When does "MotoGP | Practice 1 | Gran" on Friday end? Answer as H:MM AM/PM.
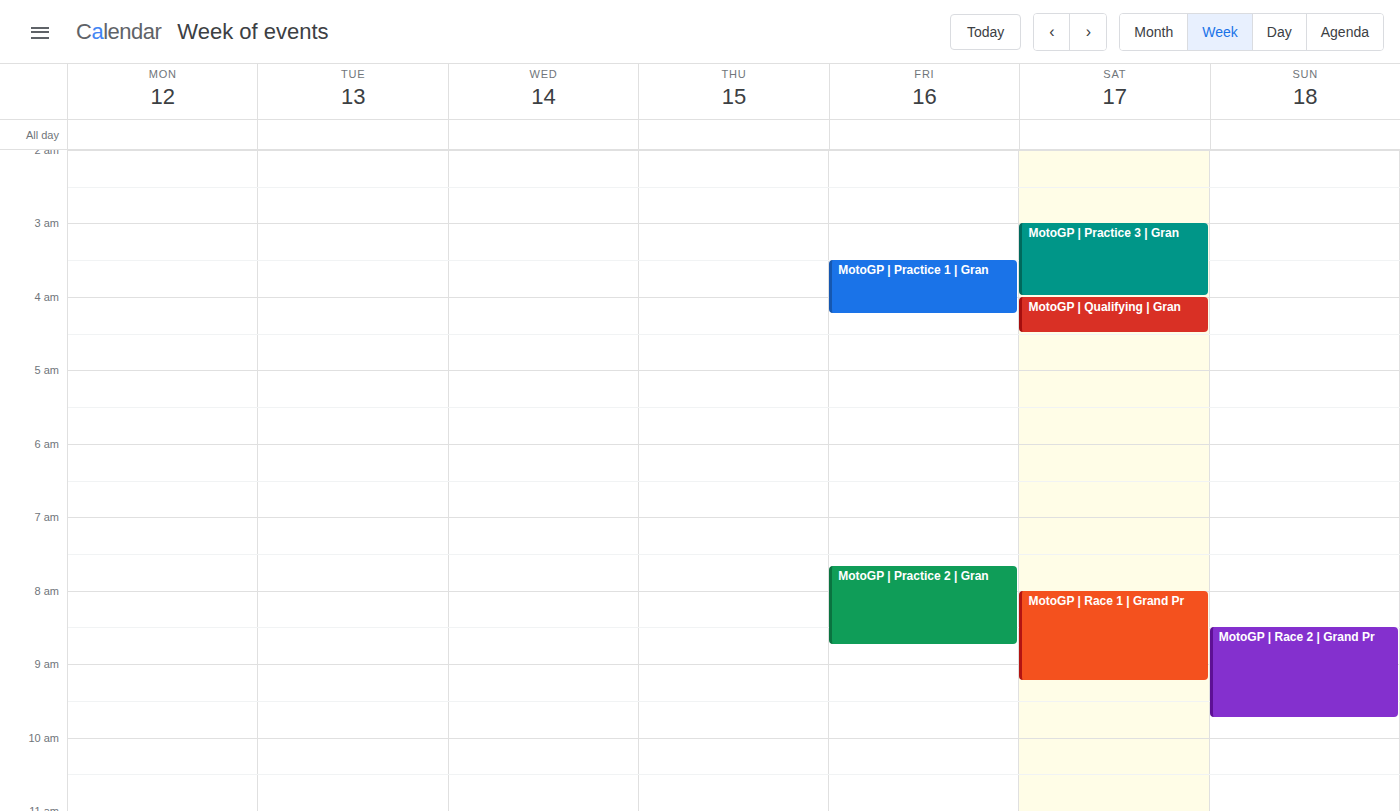
4:15 AM